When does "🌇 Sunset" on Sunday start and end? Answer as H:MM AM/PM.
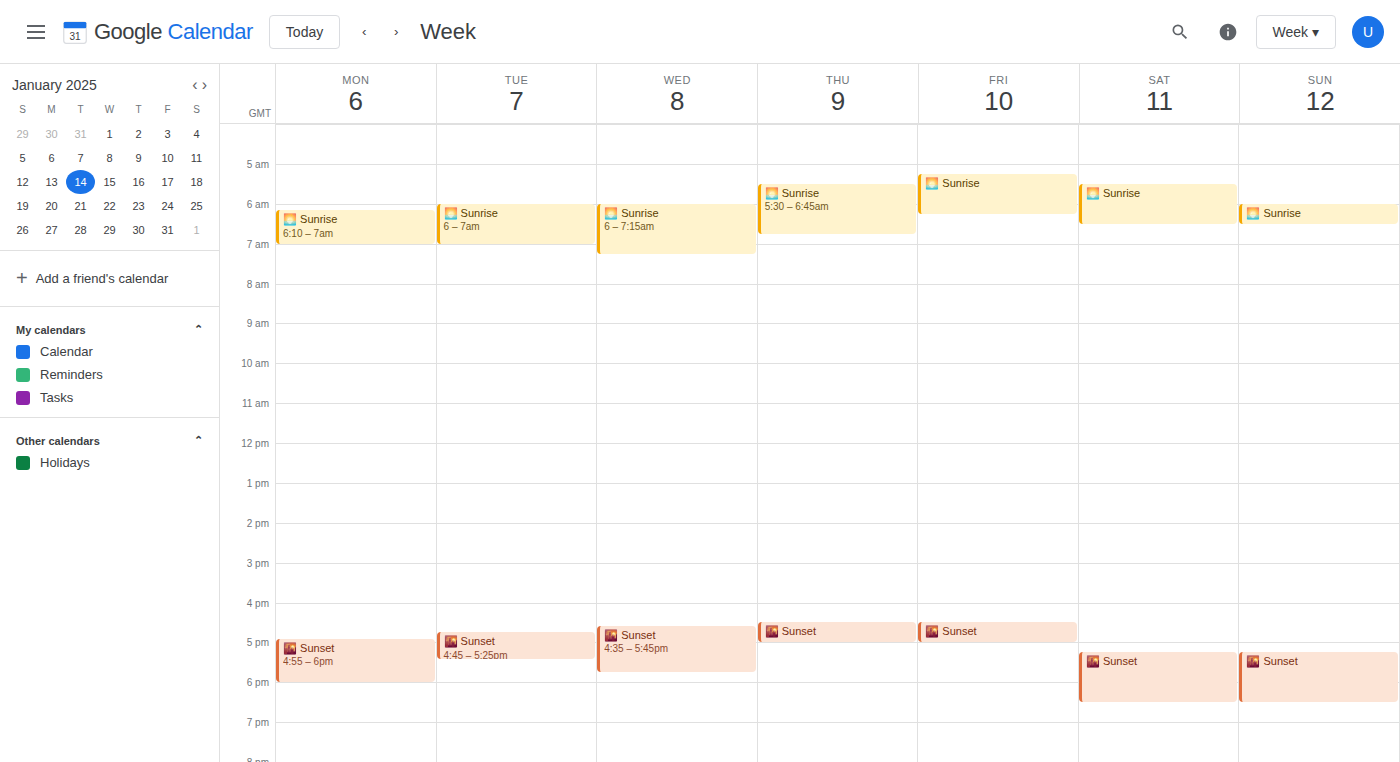
5:15 PM to 6:30 PM